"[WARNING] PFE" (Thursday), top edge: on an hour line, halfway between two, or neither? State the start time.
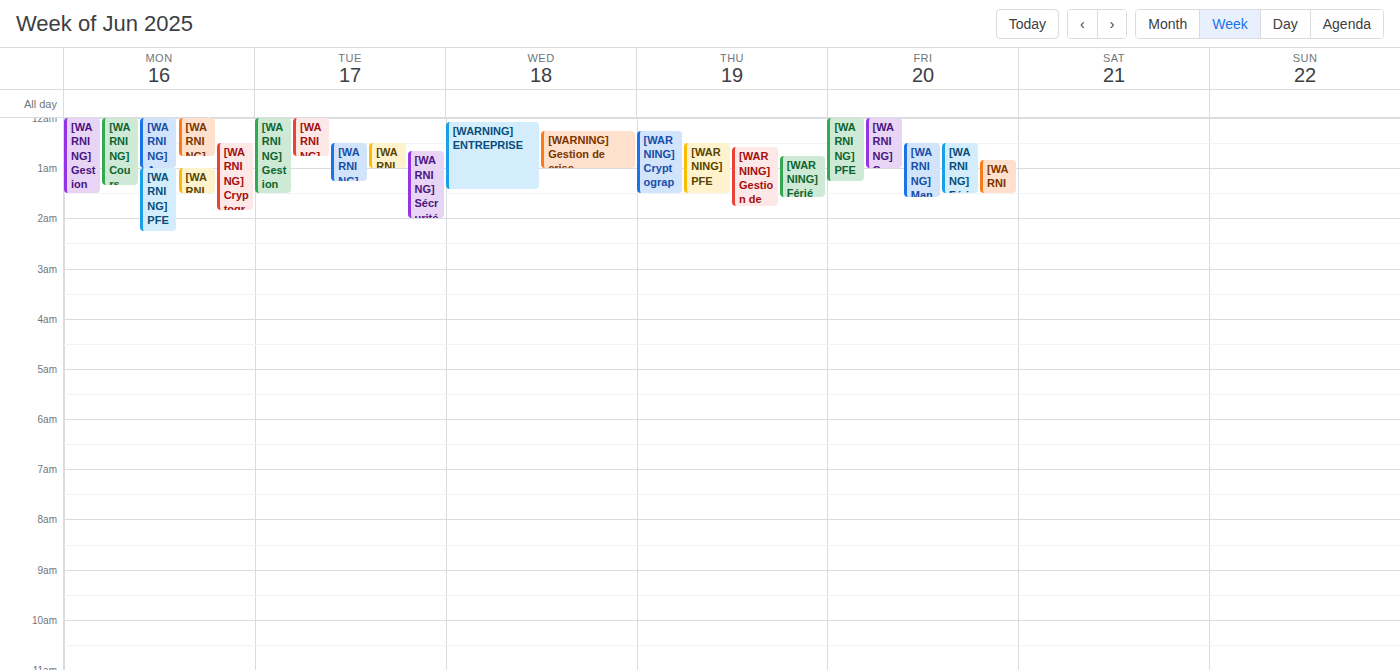
00:30 -- halfway between the 00:00 and 01:00 lines.